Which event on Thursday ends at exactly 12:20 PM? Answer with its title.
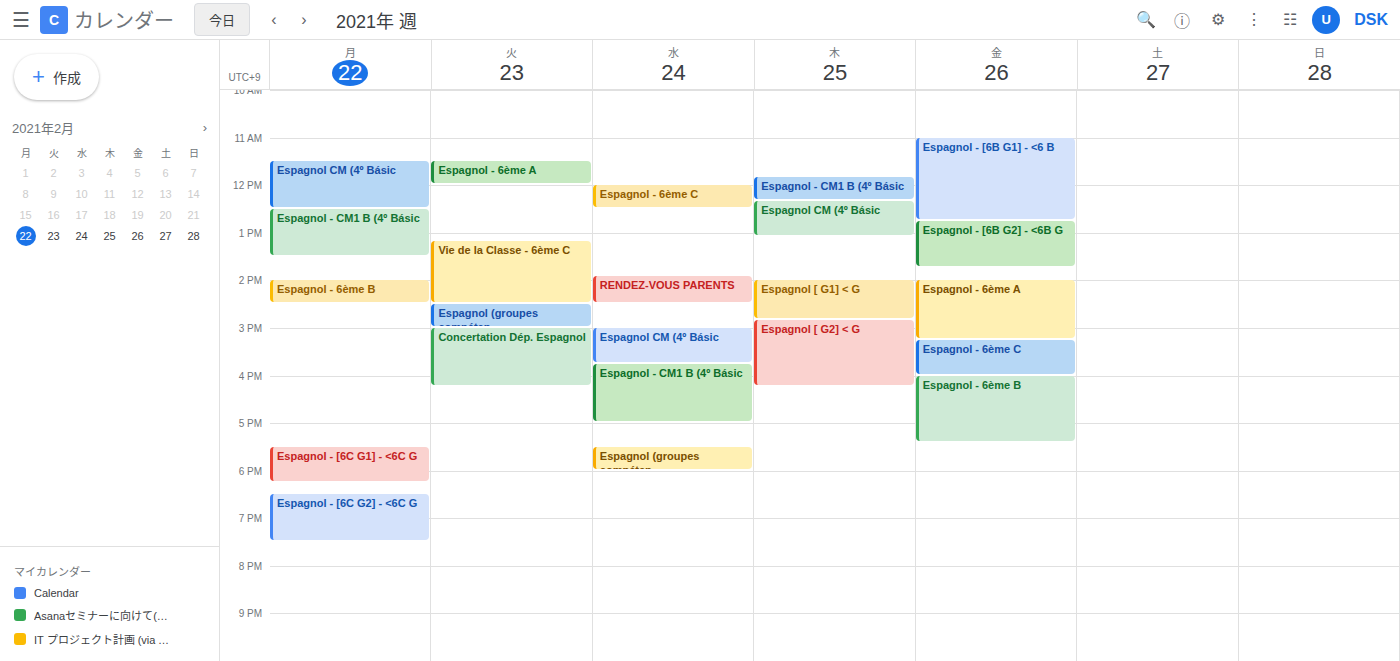
"Espagnol - CM1 B (4º Básic"